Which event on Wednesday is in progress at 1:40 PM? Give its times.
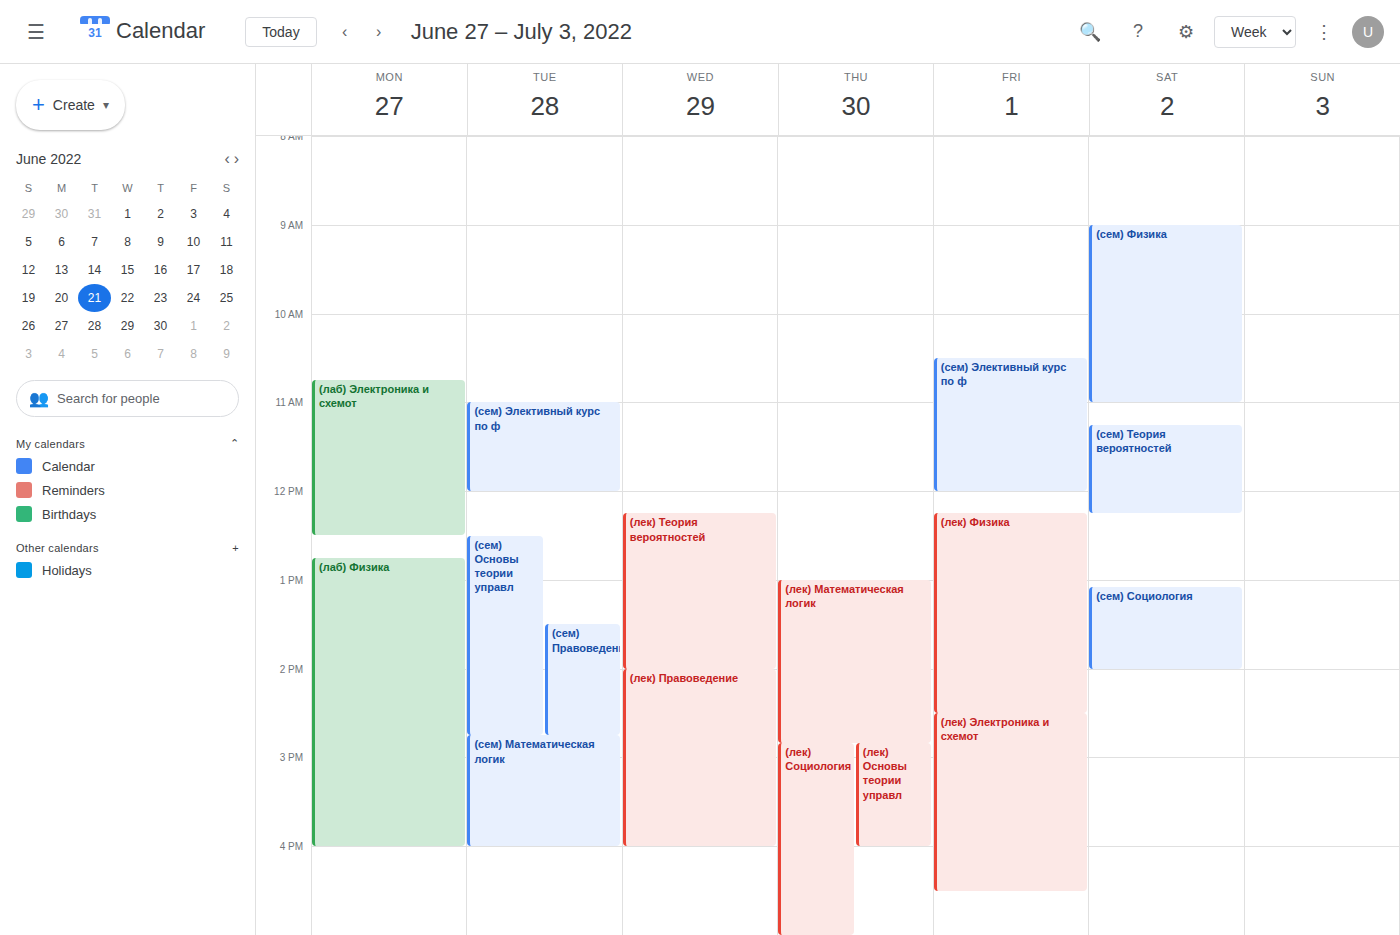
"(лек) Теория вероятностей", 12:15 PM to 2:00 PM